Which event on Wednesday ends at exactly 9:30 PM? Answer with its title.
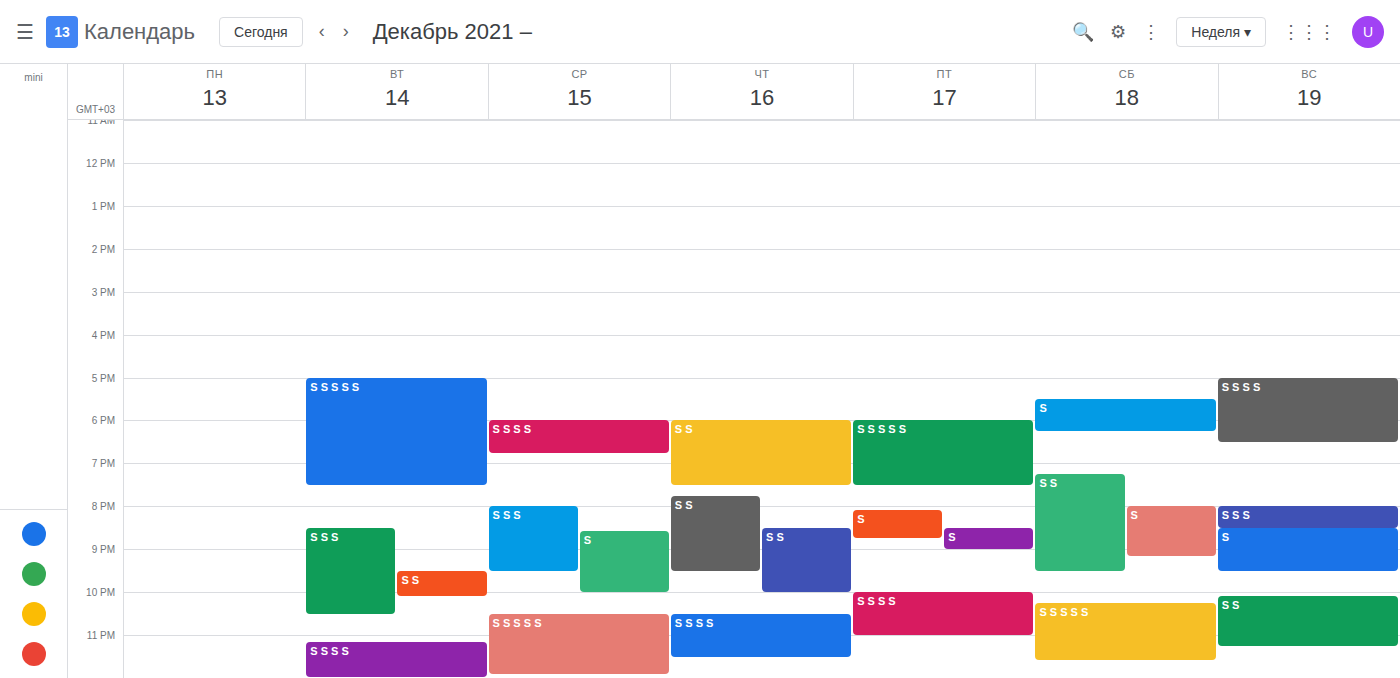
"S S S"